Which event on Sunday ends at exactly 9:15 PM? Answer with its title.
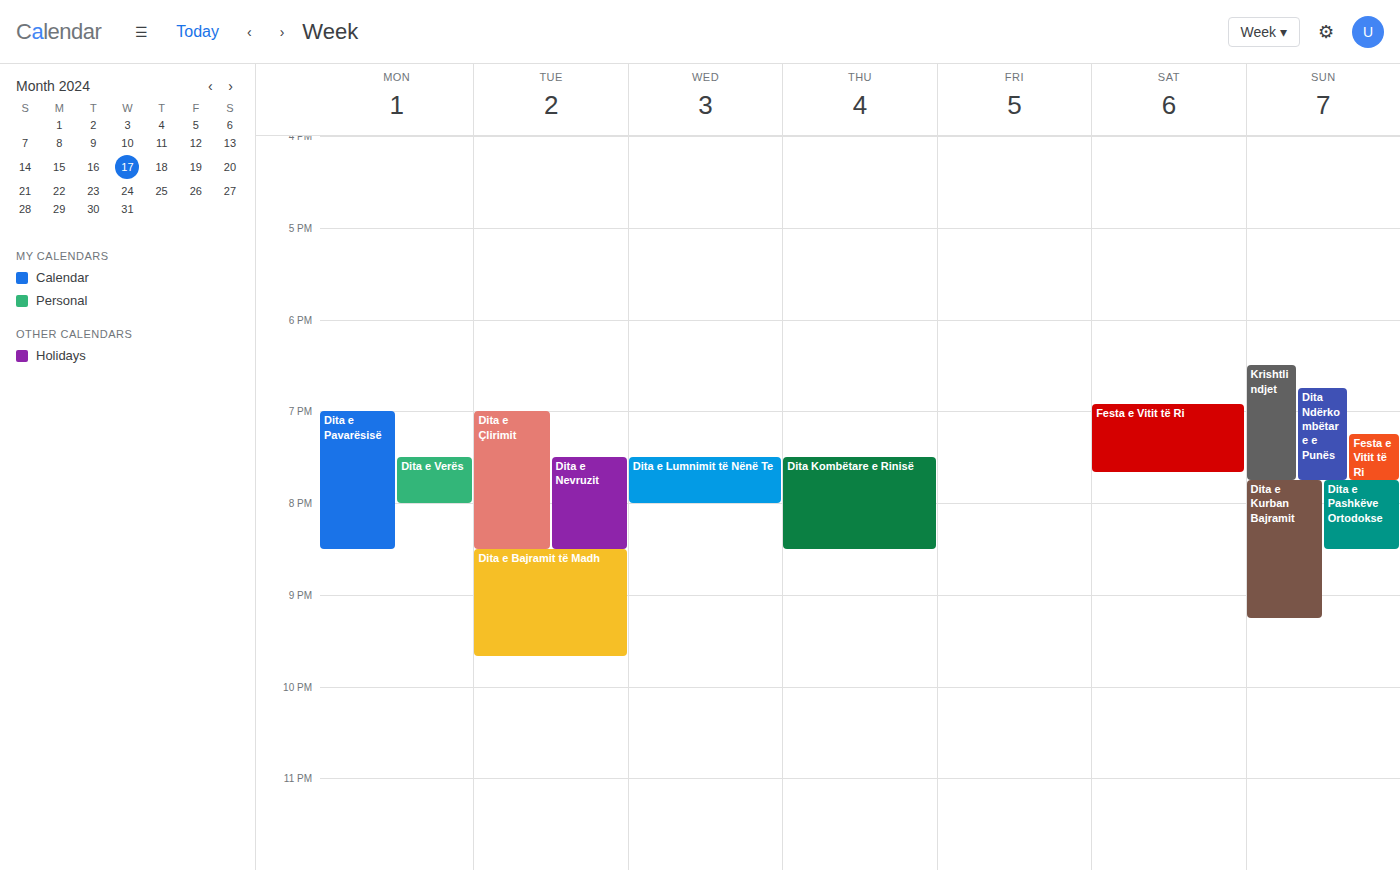
"Dita e Kurban Bajramit"